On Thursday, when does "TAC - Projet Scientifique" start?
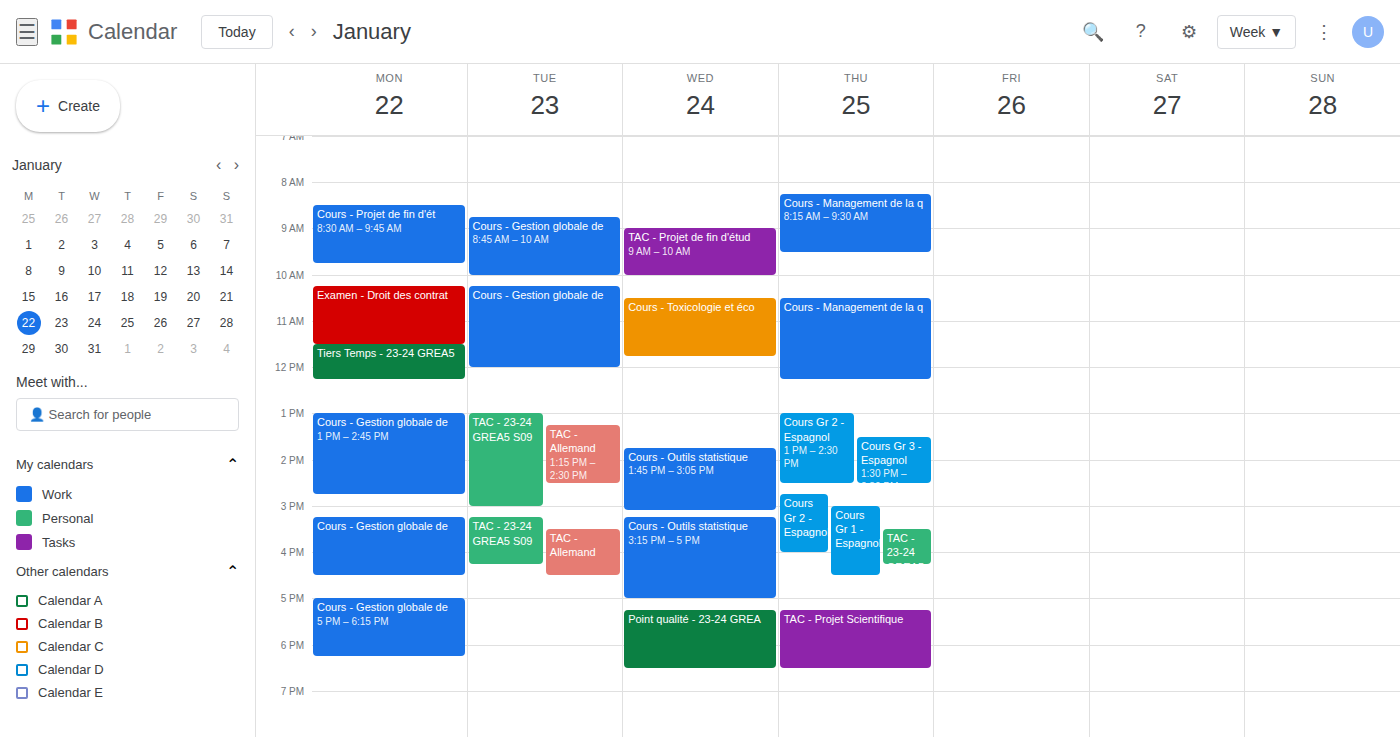
5:15 PM